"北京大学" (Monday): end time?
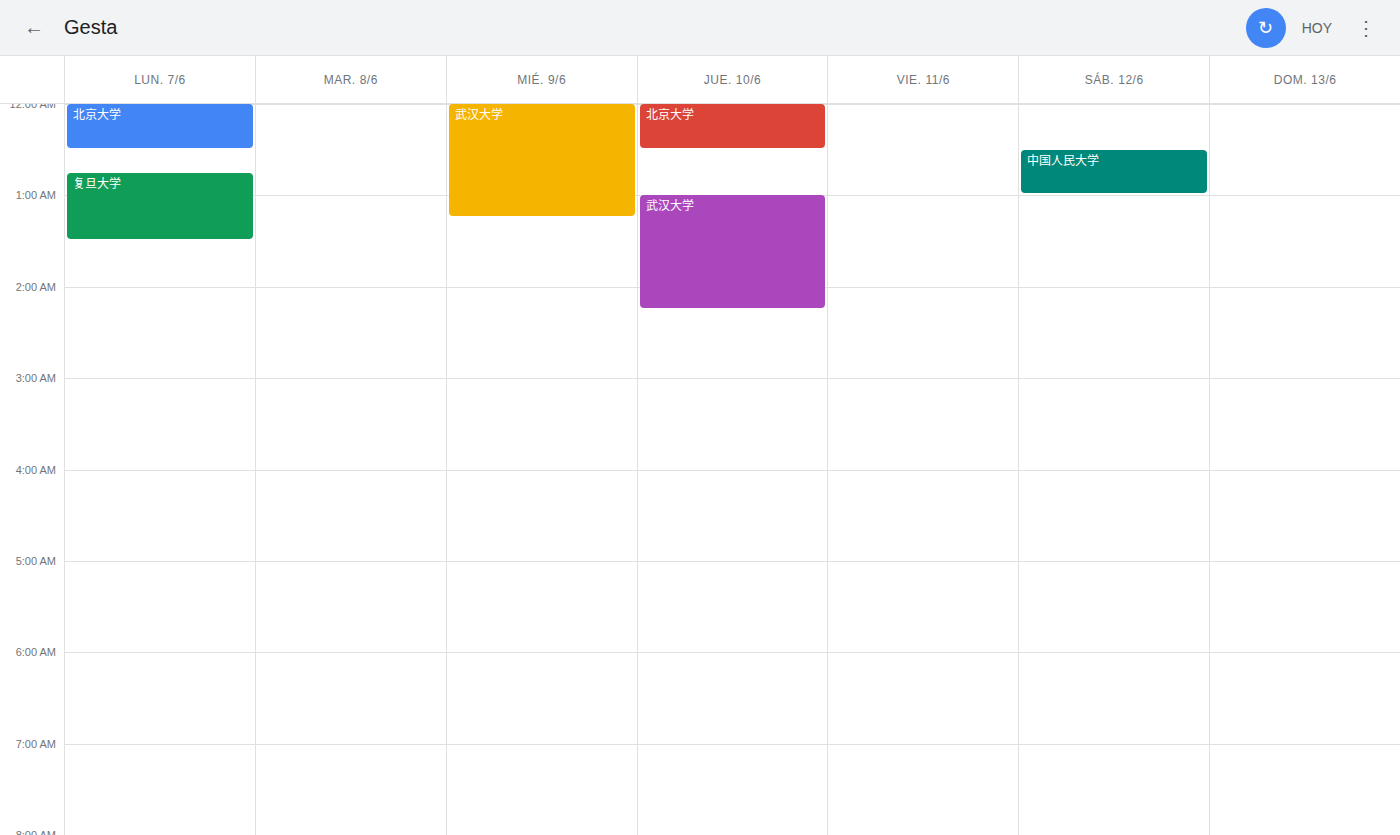
12:30 AM